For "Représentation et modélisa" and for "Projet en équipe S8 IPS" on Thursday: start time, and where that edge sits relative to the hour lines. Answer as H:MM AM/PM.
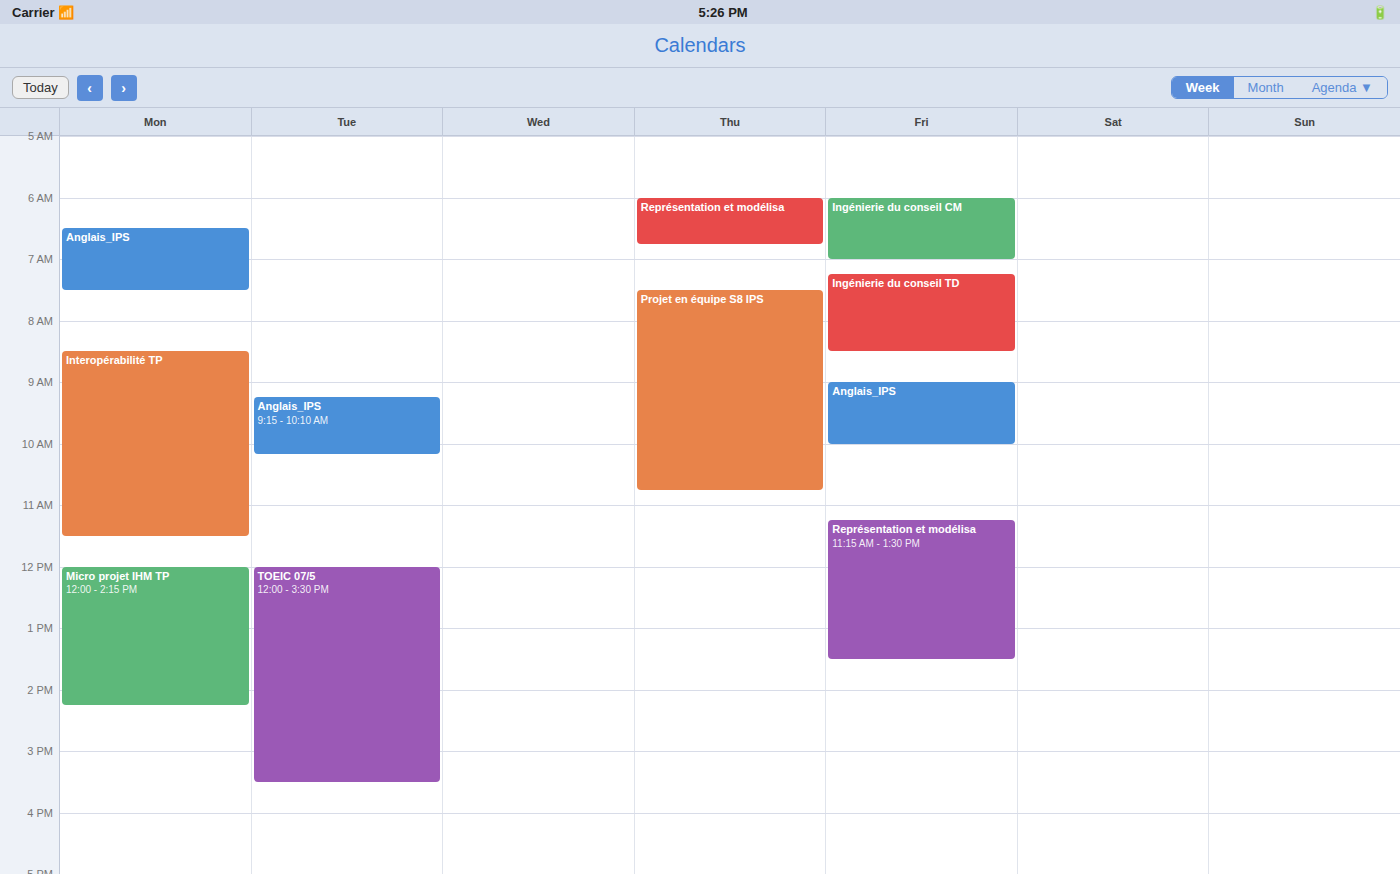
"Représentation et modélisa": 6:00 AM, exactly on the 6 AM line. "Projet en équipe S8 IPS": 7:30 AM, halfway between the 7 AM and 8 AM lines.